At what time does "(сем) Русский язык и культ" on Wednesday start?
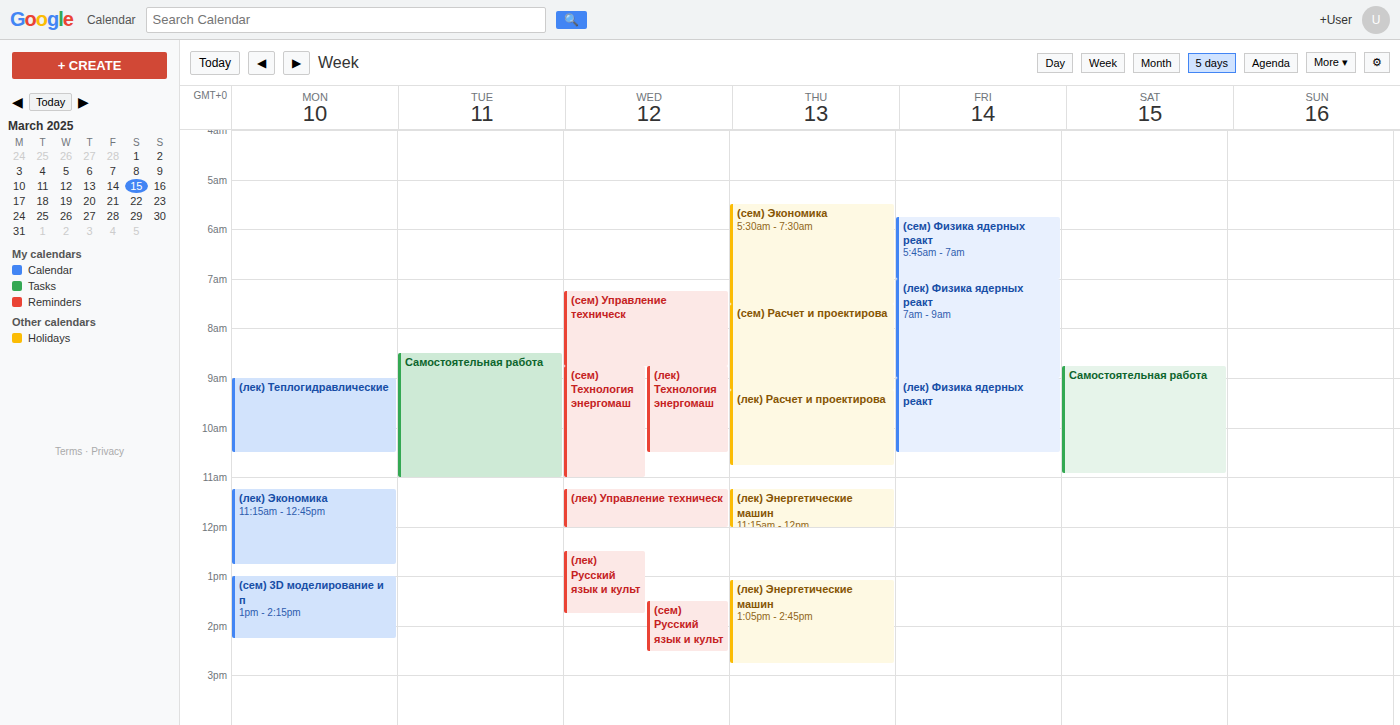
1:30 PM